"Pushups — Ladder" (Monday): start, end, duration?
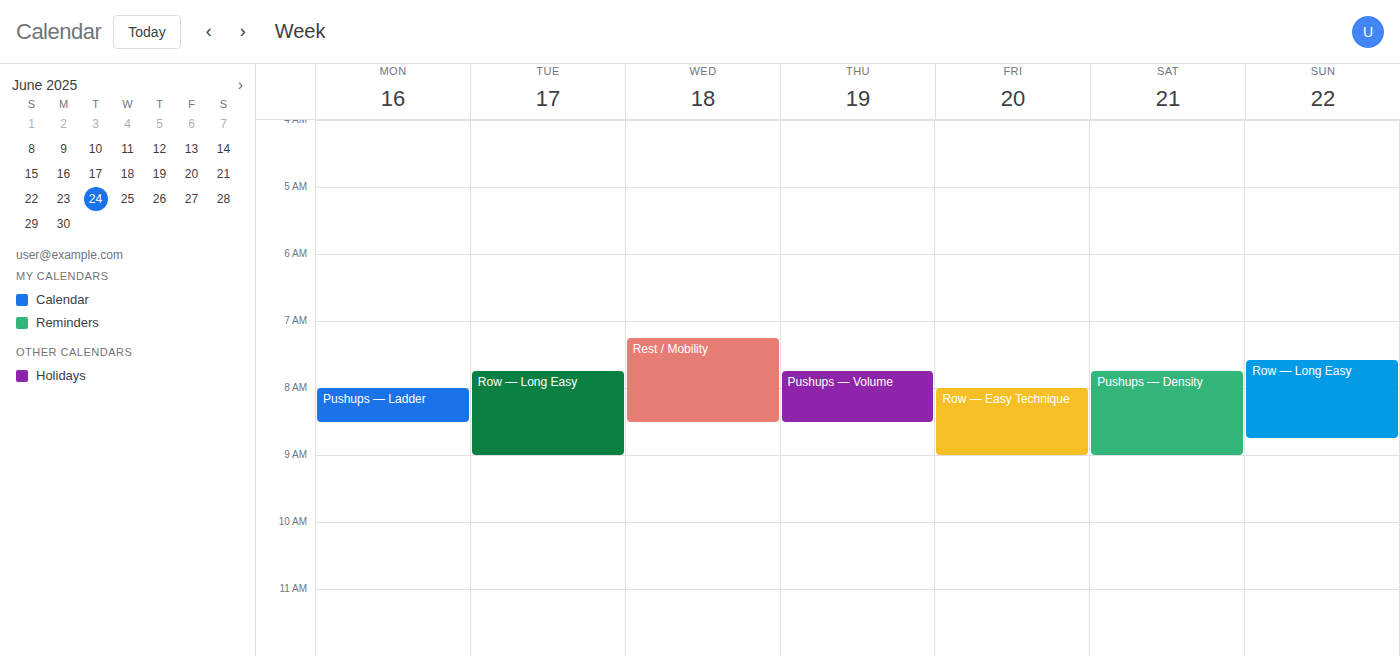
8:00 AM to 8:30 AM, 30 minutes